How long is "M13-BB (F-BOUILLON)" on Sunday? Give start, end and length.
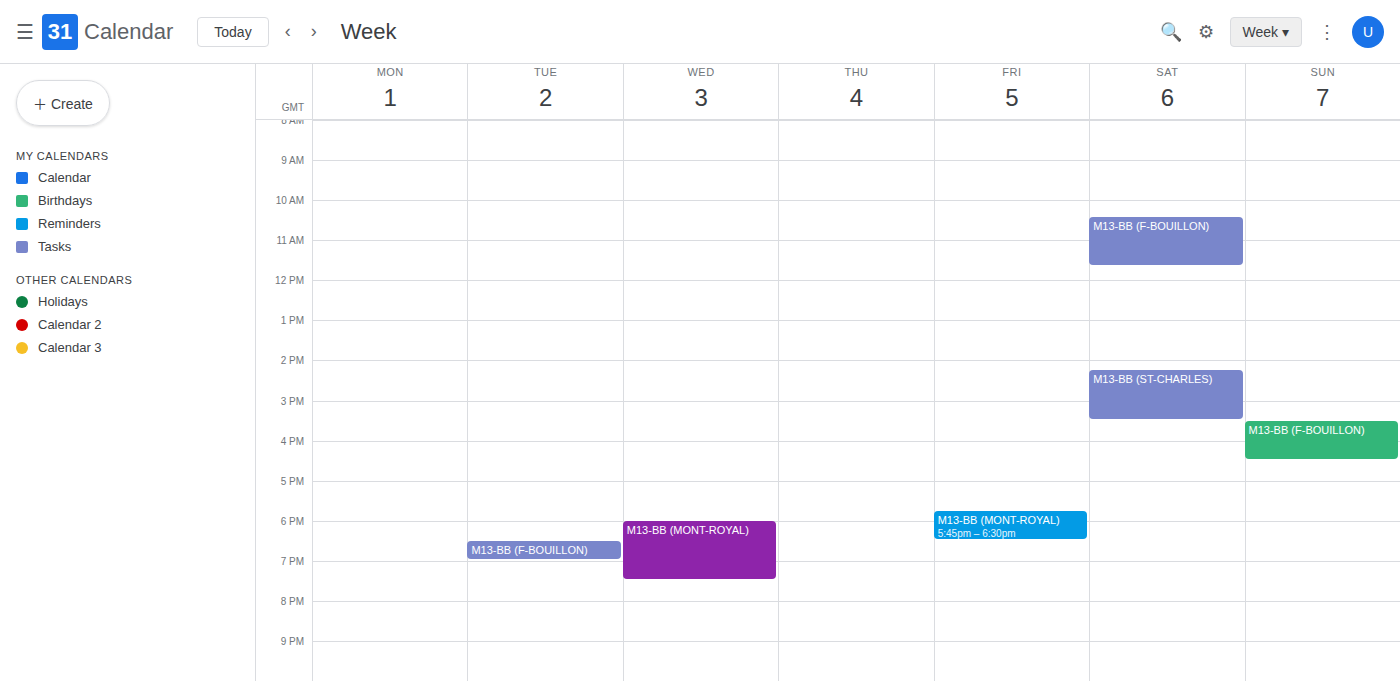
3:30 PM to 4:30 PM, 1 hour